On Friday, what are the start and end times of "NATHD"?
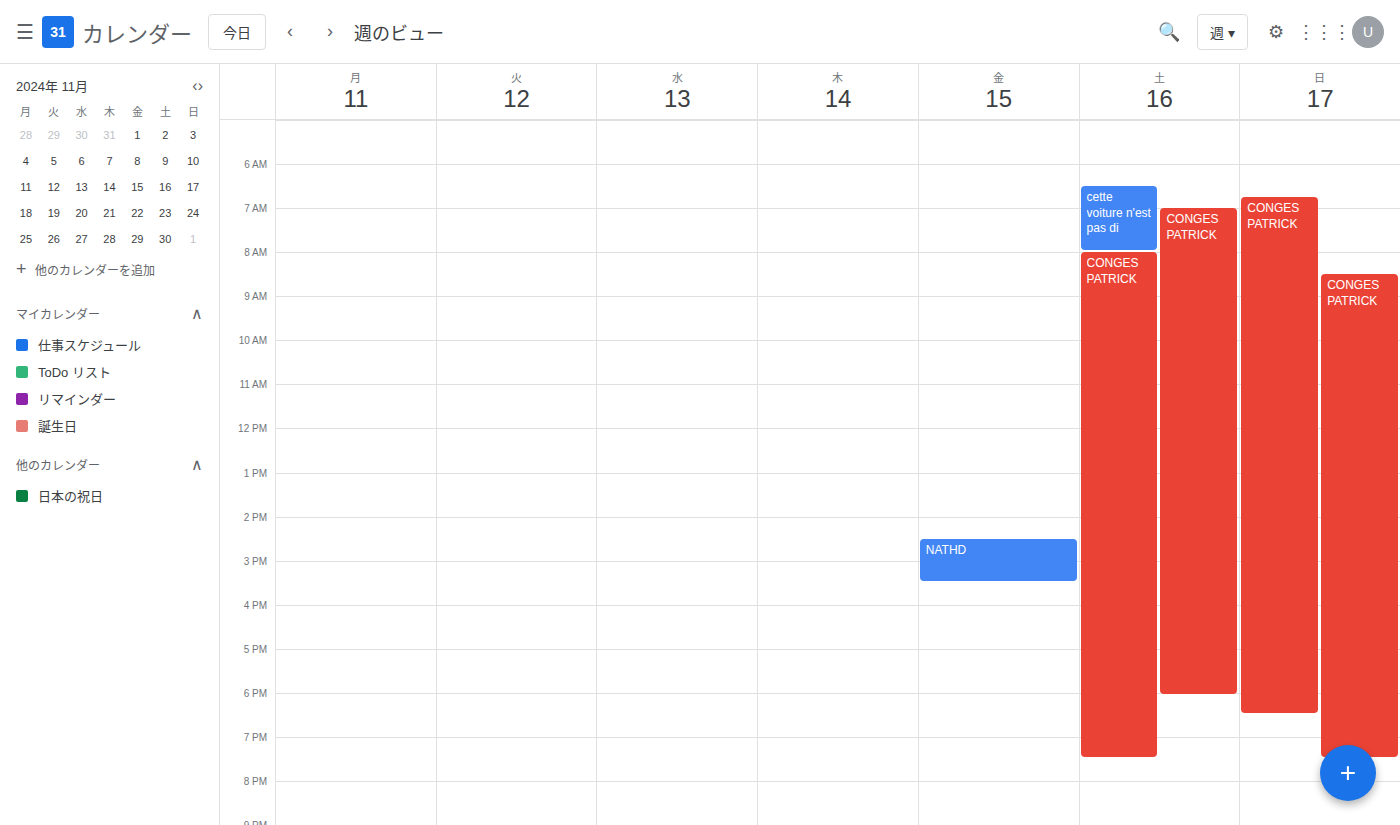
2:30 PM to 3:30 PM